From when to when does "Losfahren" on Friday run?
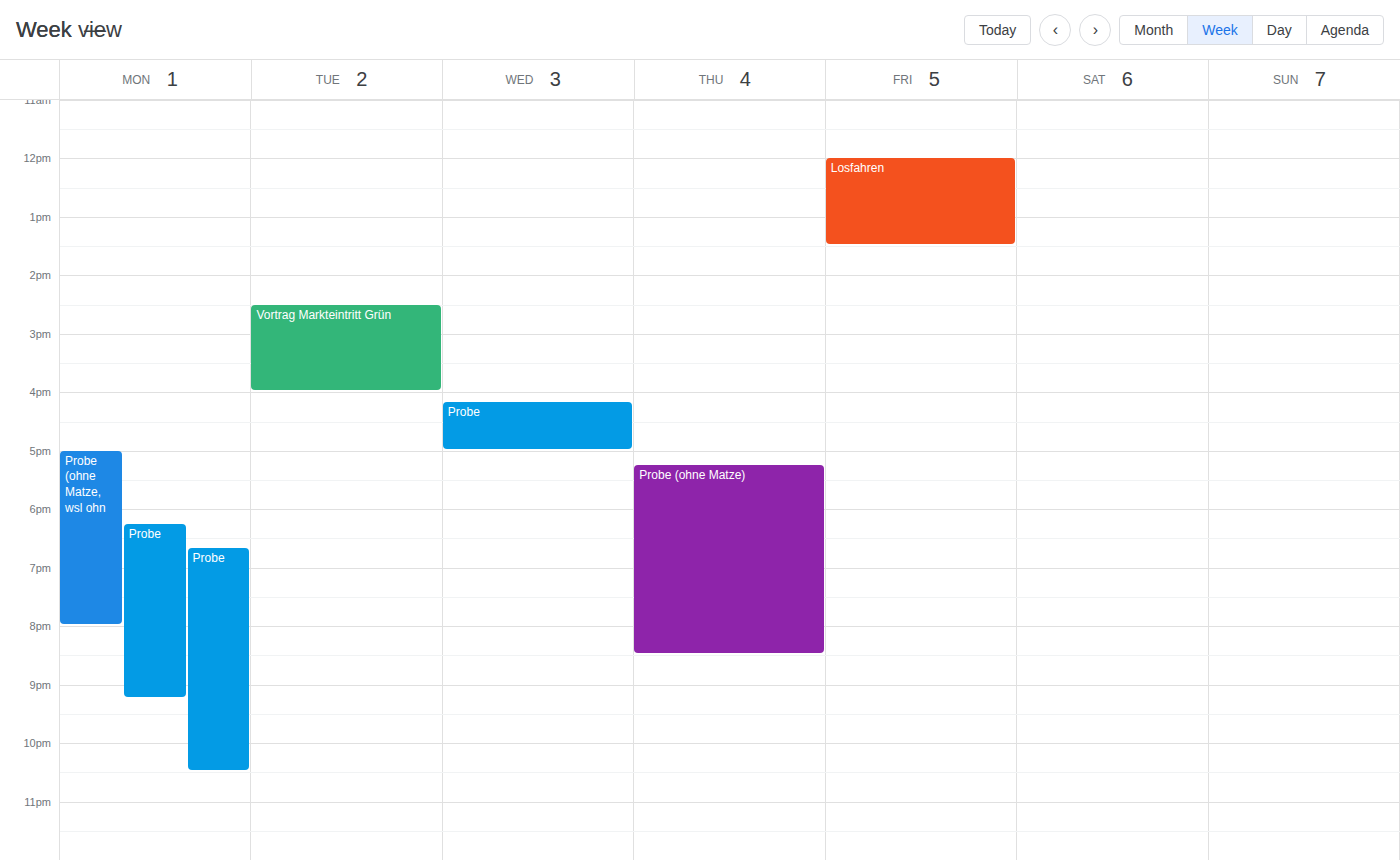
12:00 to 13:30